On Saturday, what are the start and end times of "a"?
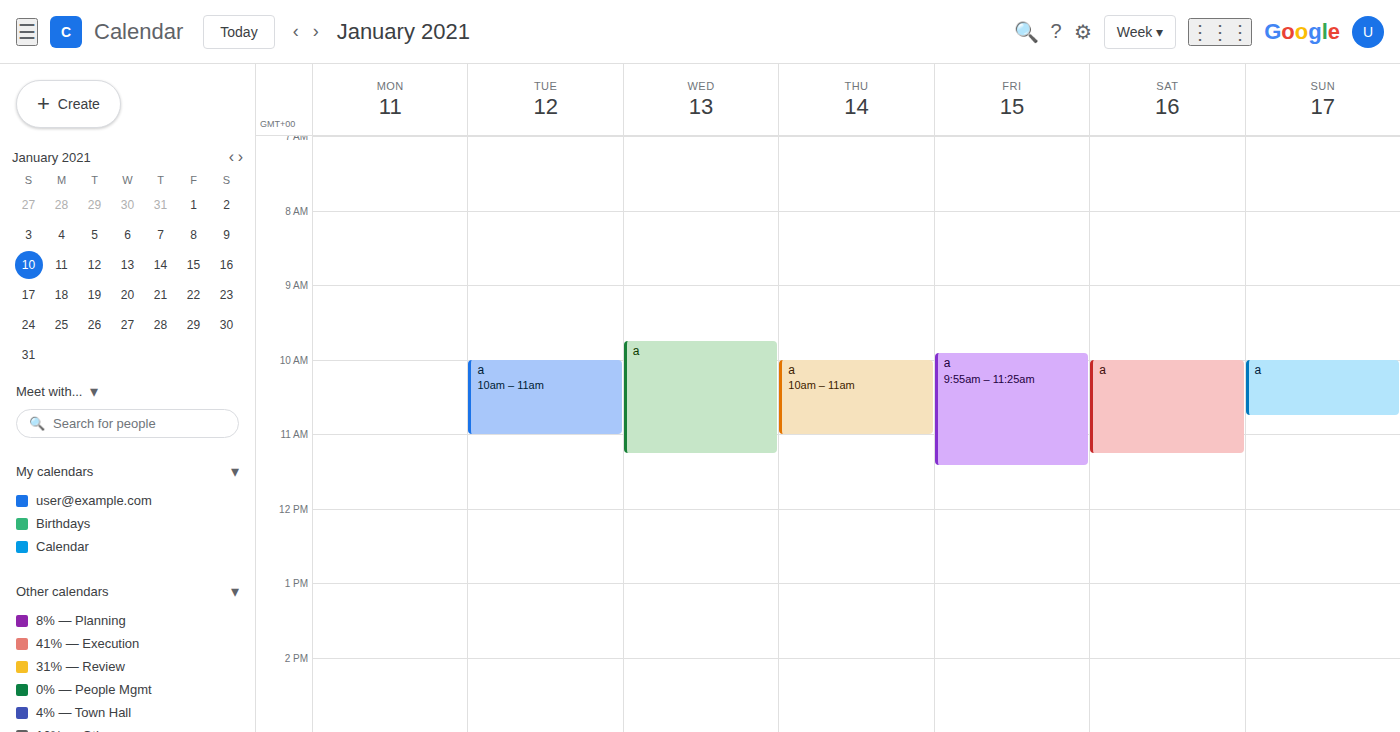
10:00 AM to 11:15 AM